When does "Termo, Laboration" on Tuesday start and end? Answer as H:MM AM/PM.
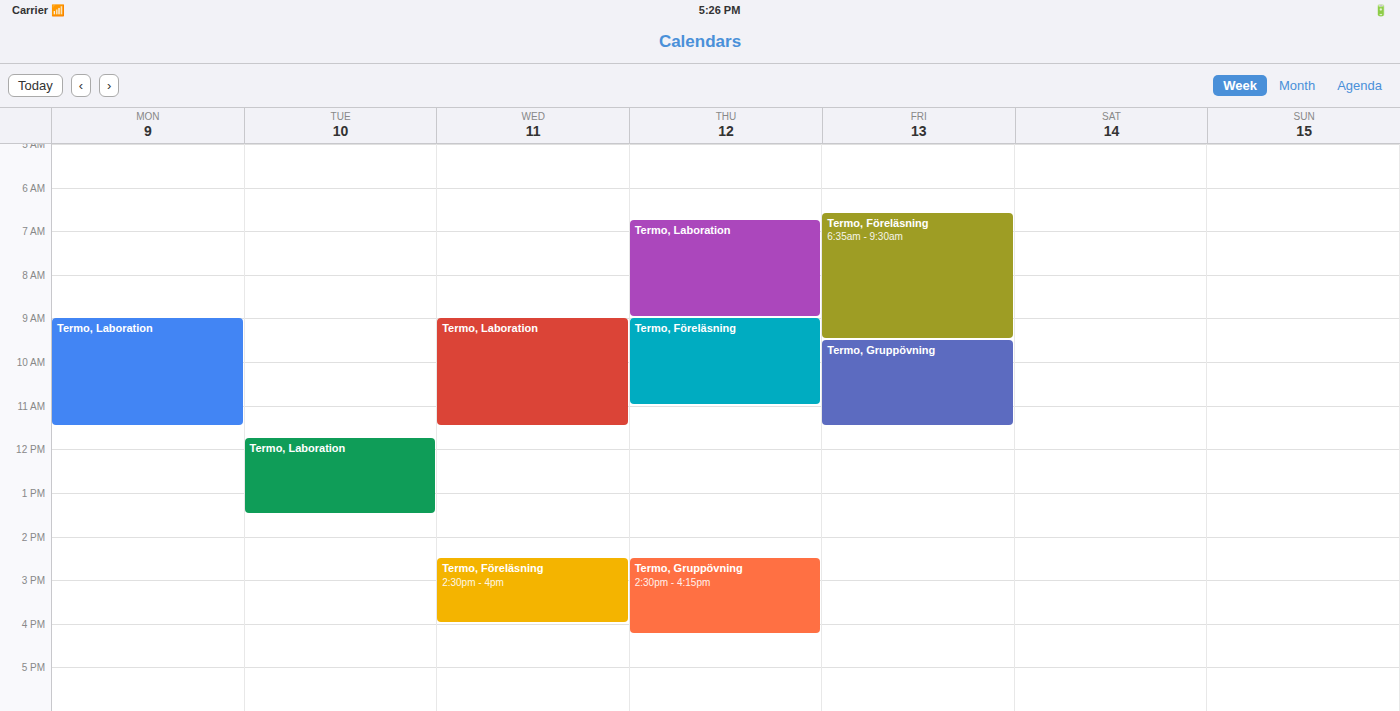
11:45 AM to 1:30 PM